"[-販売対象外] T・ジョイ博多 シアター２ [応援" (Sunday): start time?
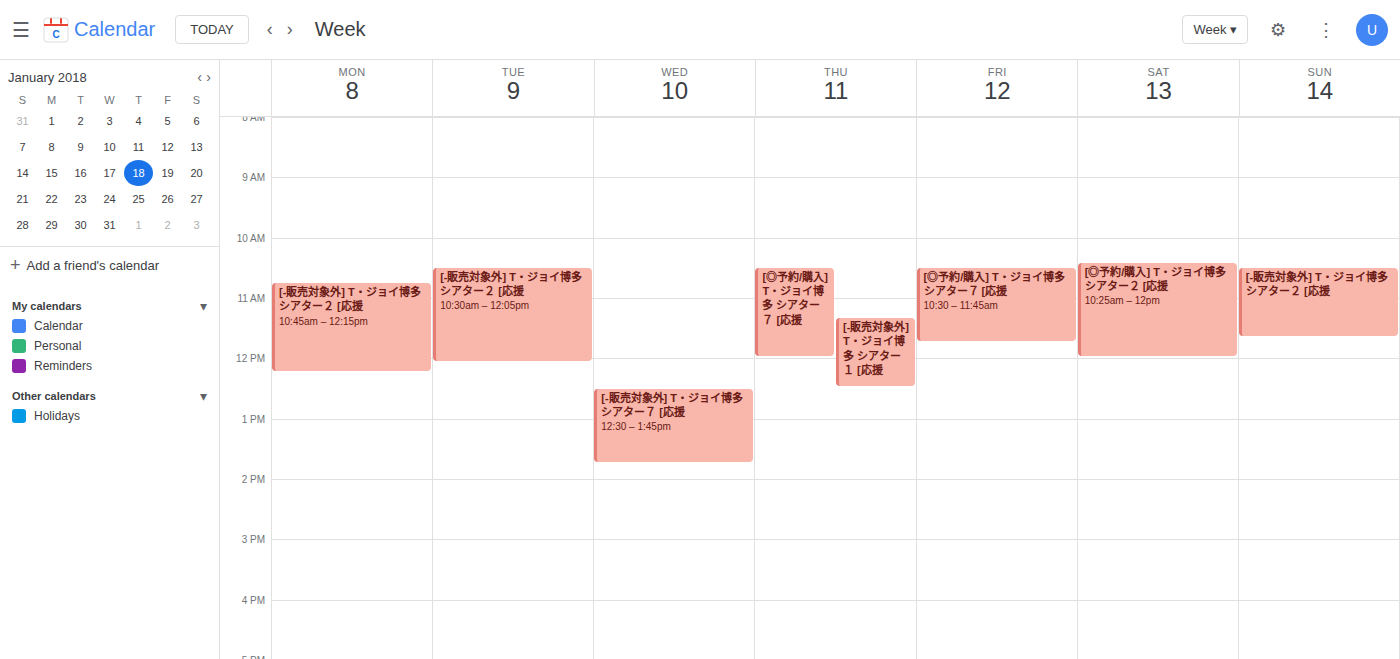
10:30 AM